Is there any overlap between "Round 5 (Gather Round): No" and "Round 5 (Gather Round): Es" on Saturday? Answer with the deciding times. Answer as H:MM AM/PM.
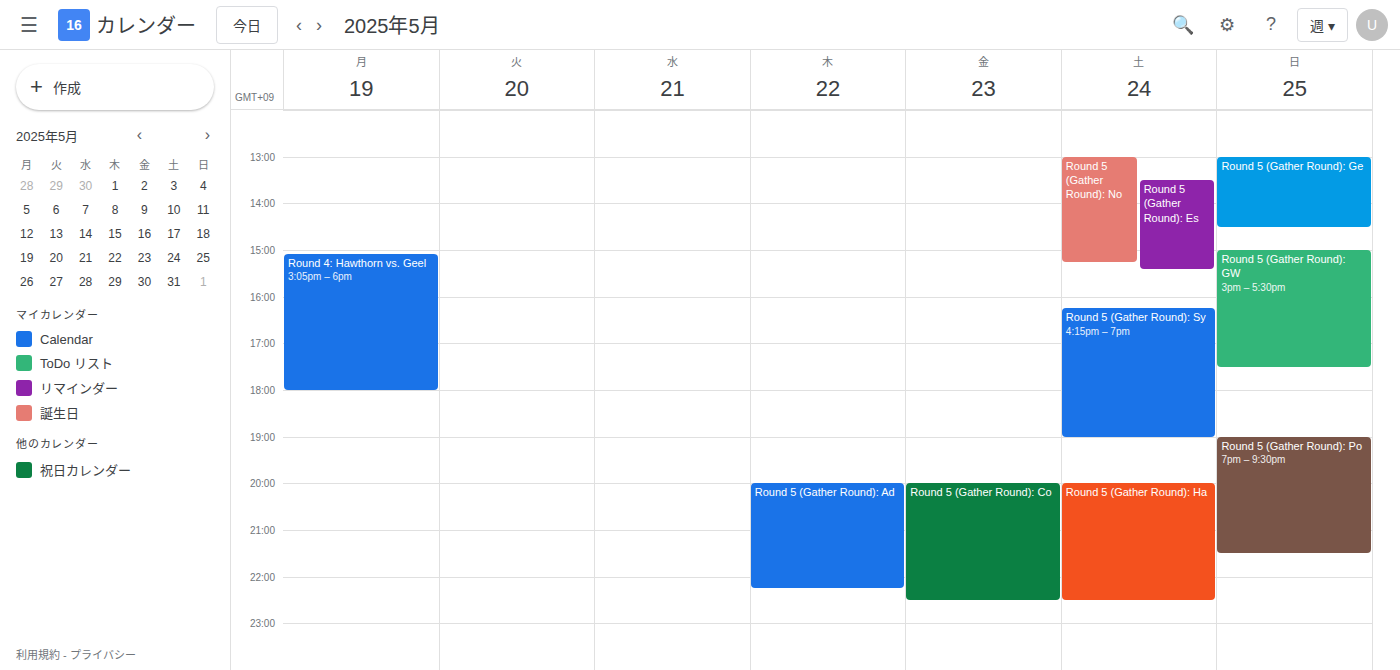
"Round 5 (Gather Round): Es" starts at 1:30 PM, before "Round 5 (Gather Round): No" ends at 3:15 PM -- they overlap.